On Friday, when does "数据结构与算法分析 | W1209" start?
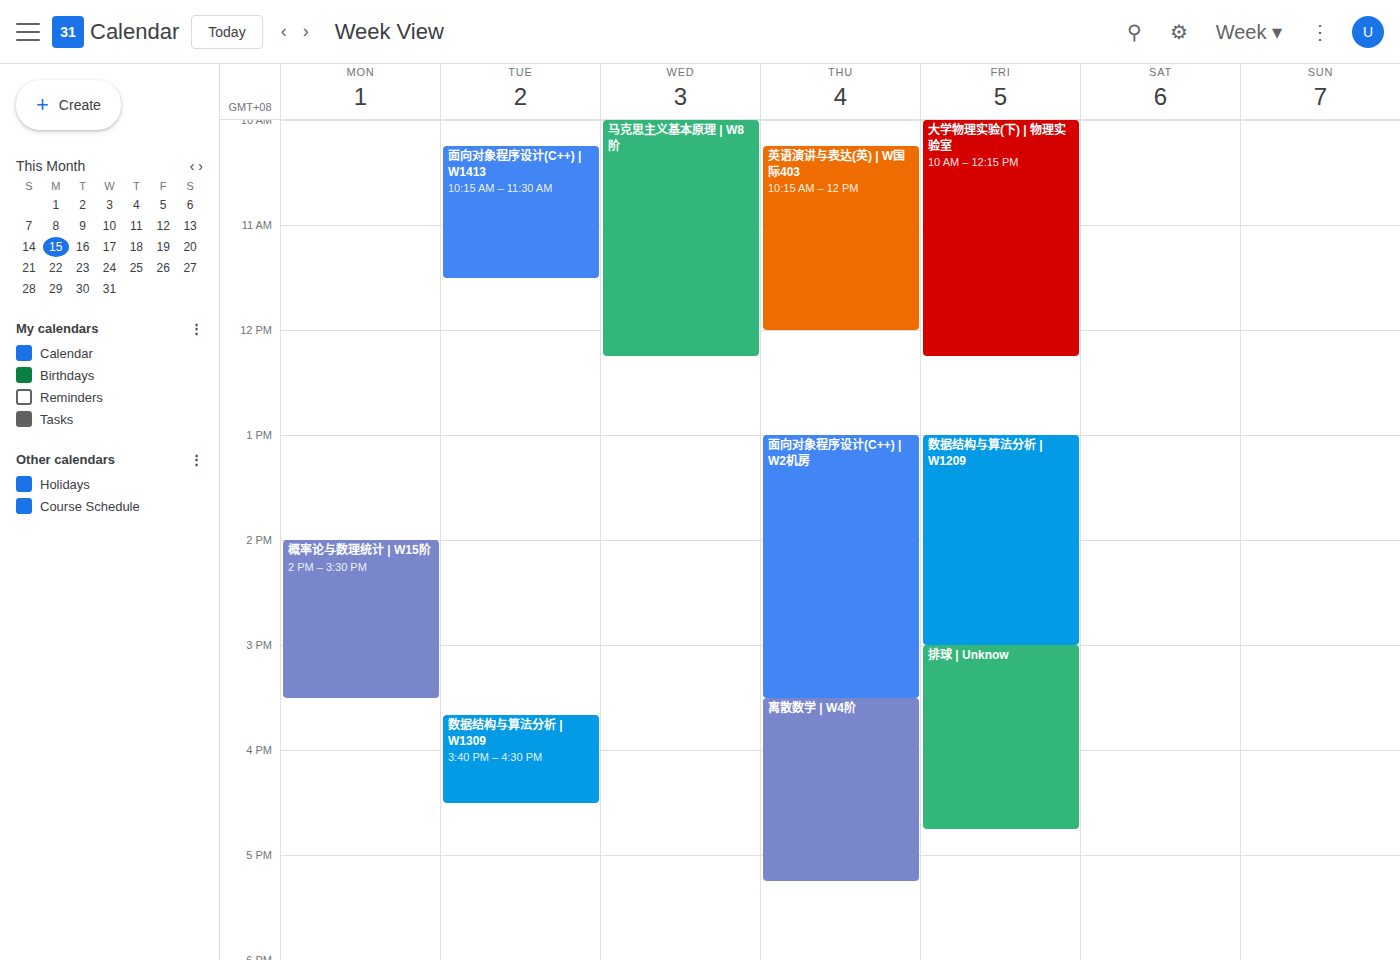
1:00 PM